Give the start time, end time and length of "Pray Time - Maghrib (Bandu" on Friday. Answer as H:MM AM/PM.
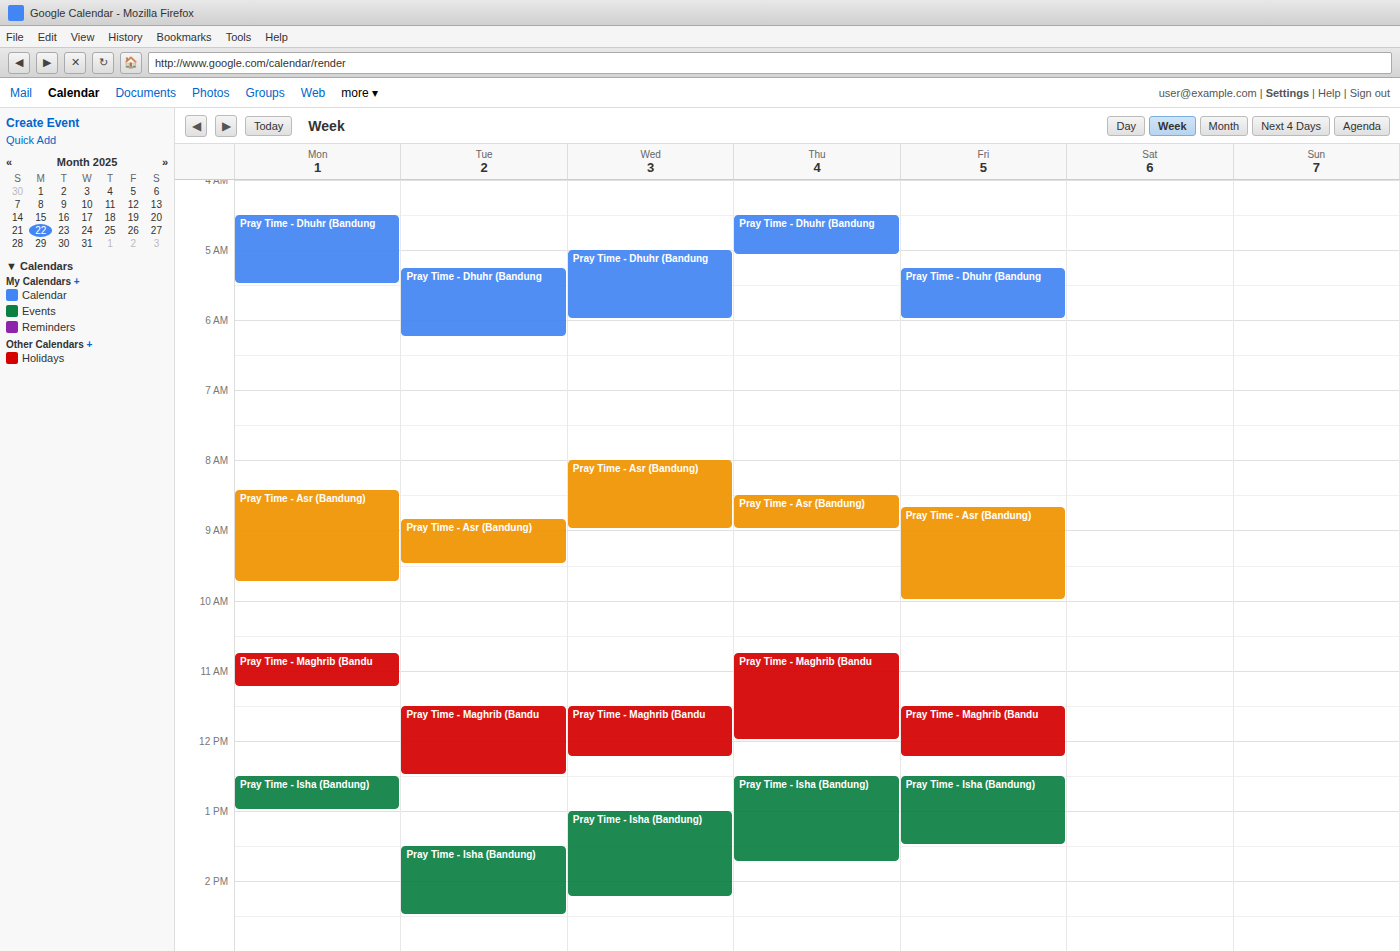
11:30 AM to 12:15 PM, 45 minutes